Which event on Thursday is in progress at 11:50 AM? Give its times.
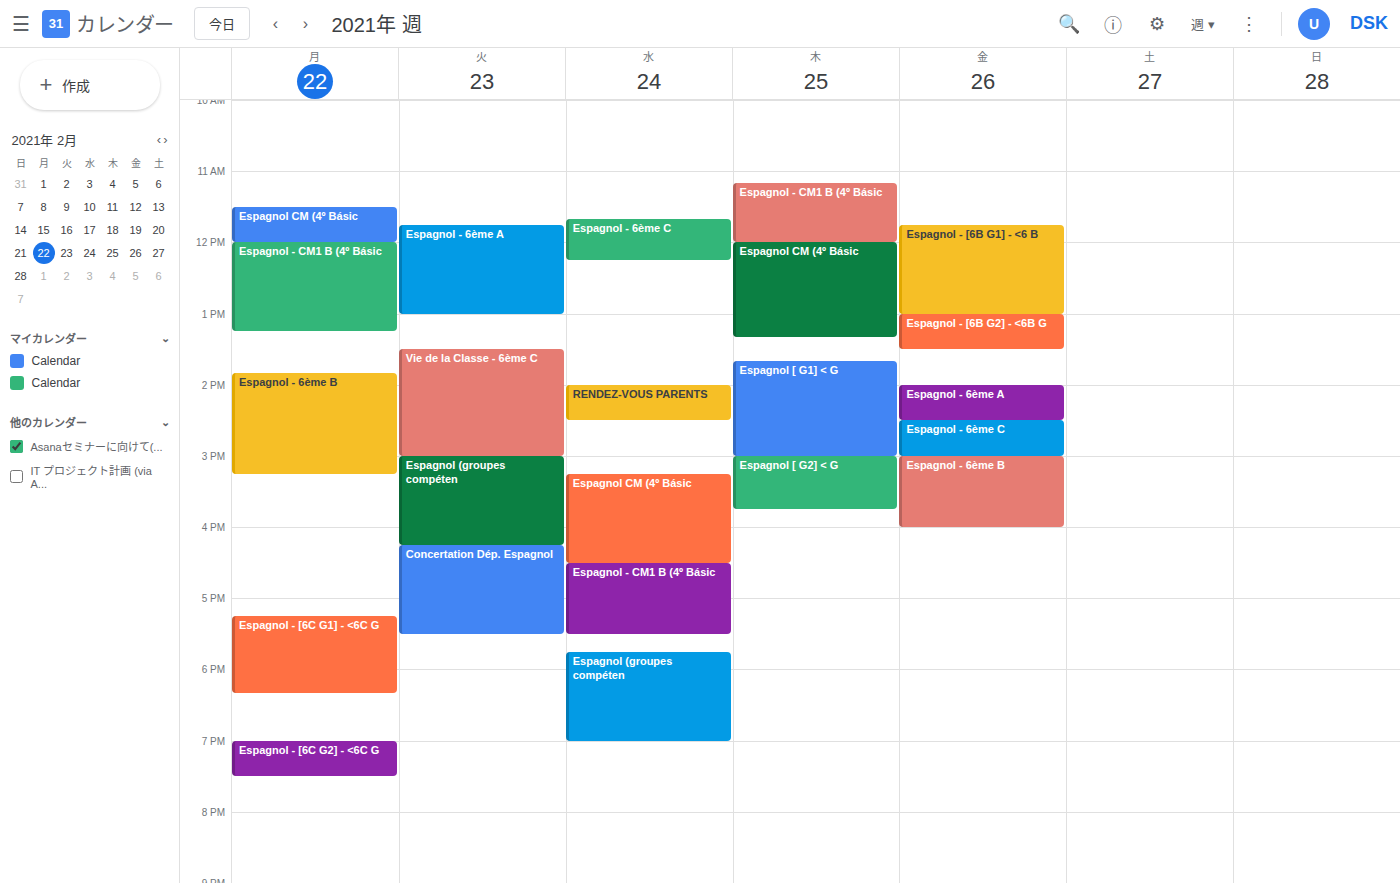
"Espagnol - CM1 B (4º Básic", 11:10 AM to 12:00 PM